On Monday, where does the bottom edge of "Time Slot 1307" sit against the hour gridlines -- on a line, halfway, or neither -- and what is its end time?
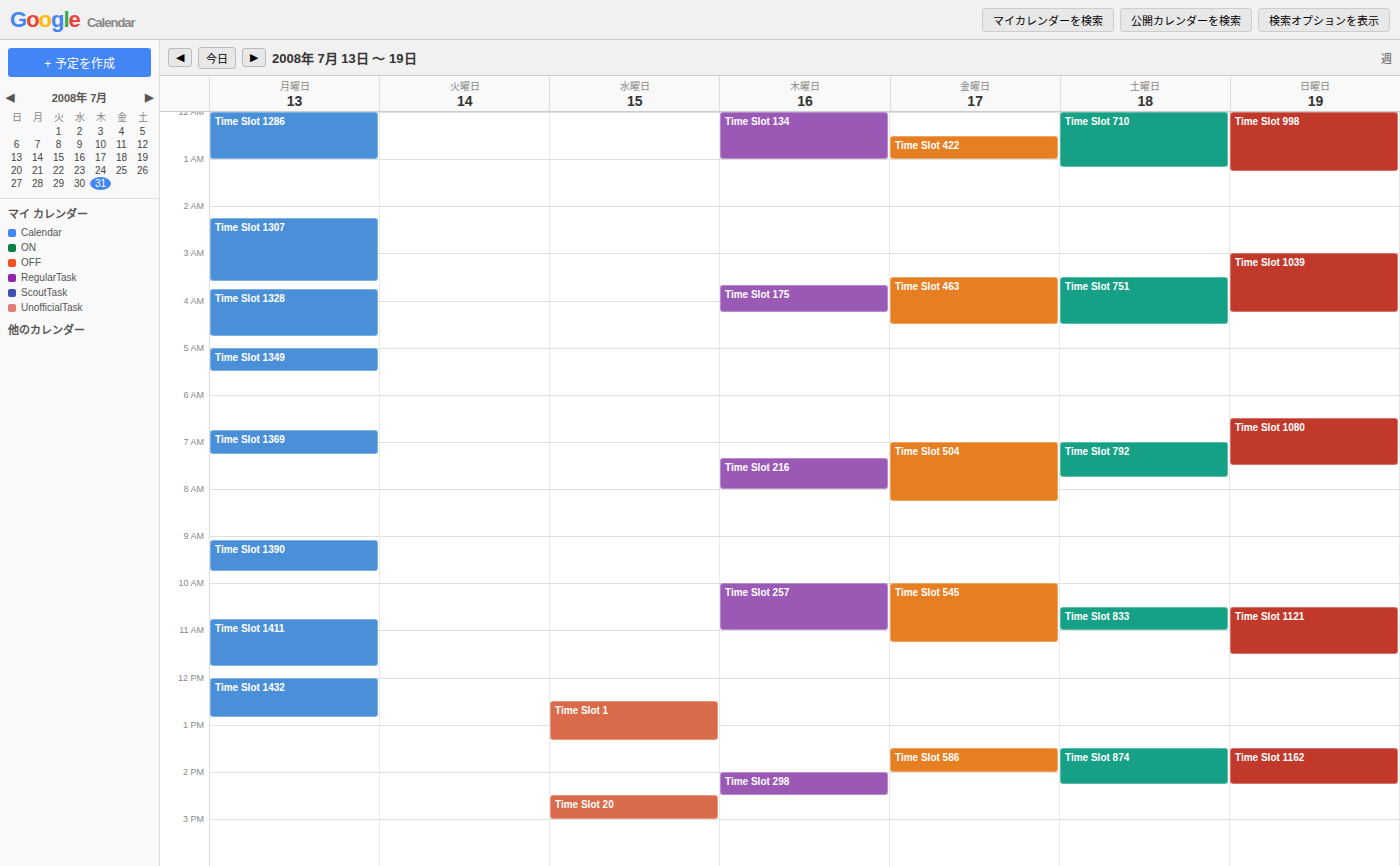
3:35 AM -- neither: 35 minutes below the 3 AM line and 25 minutes above the 4 AM line.